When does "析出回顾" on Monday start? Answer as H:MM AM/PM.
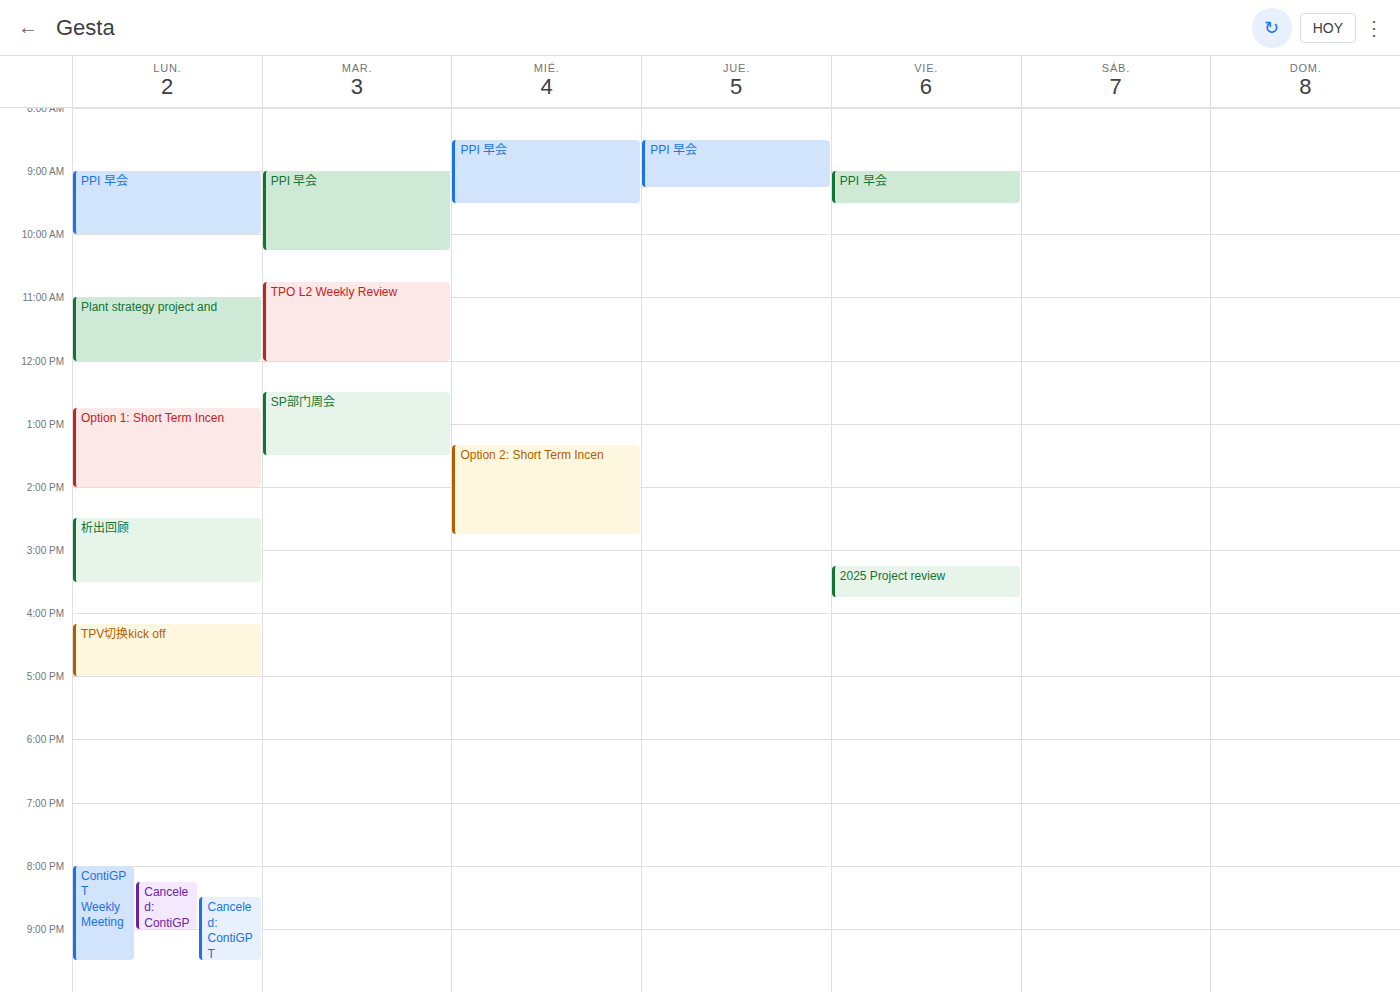
2:30 PM